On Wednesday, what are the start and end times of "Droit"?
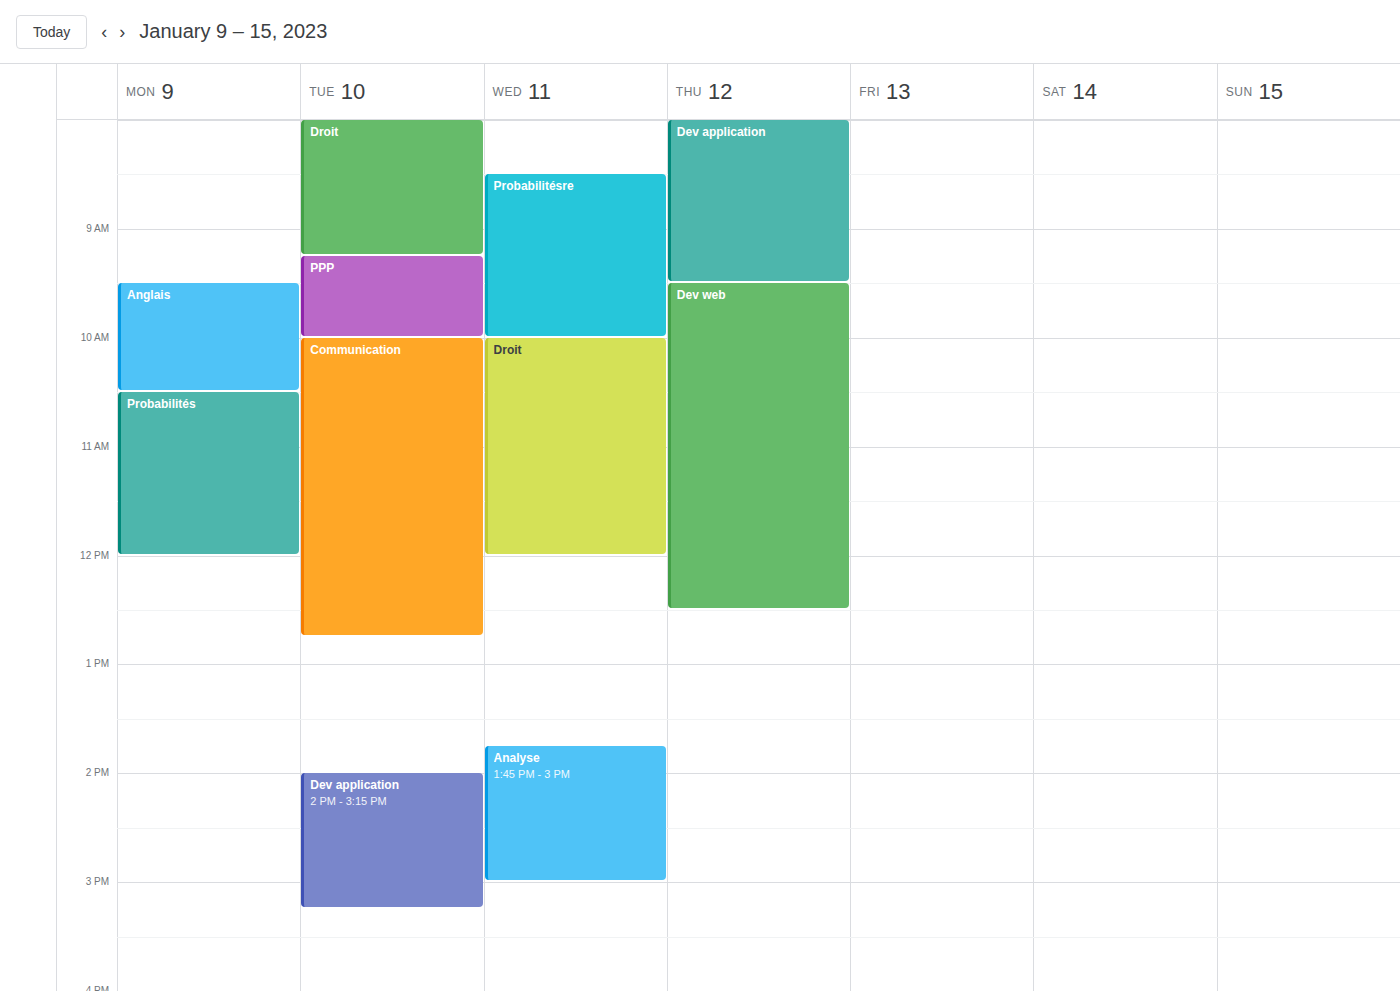
10:00 AM to 12:00 PM